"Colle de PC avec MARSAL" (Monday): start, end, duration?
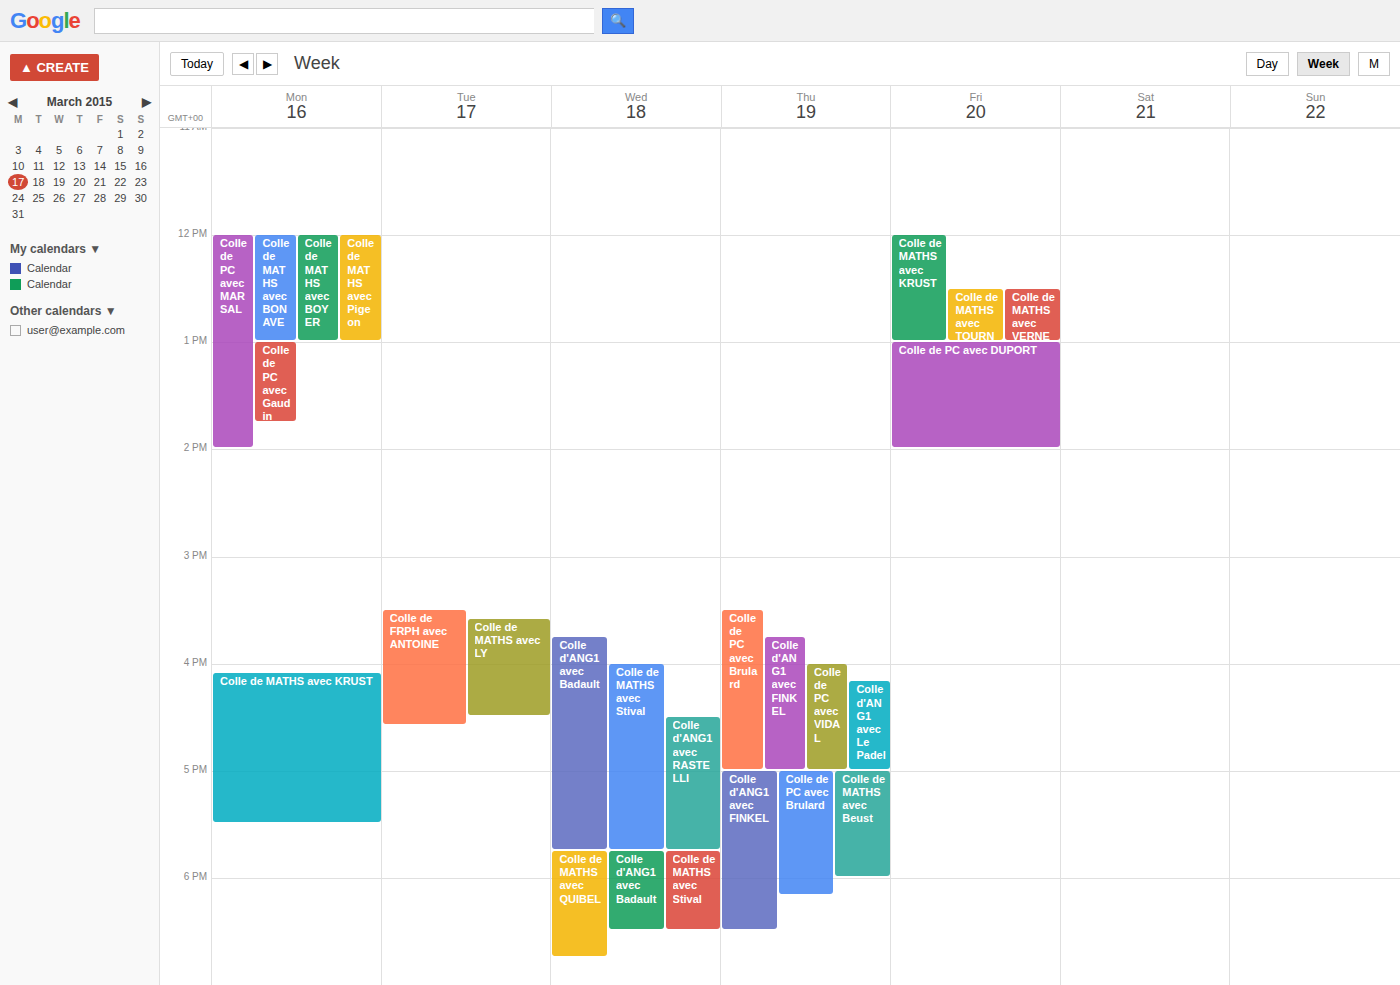
12:00 PM to 2:00 PM, 2 hours